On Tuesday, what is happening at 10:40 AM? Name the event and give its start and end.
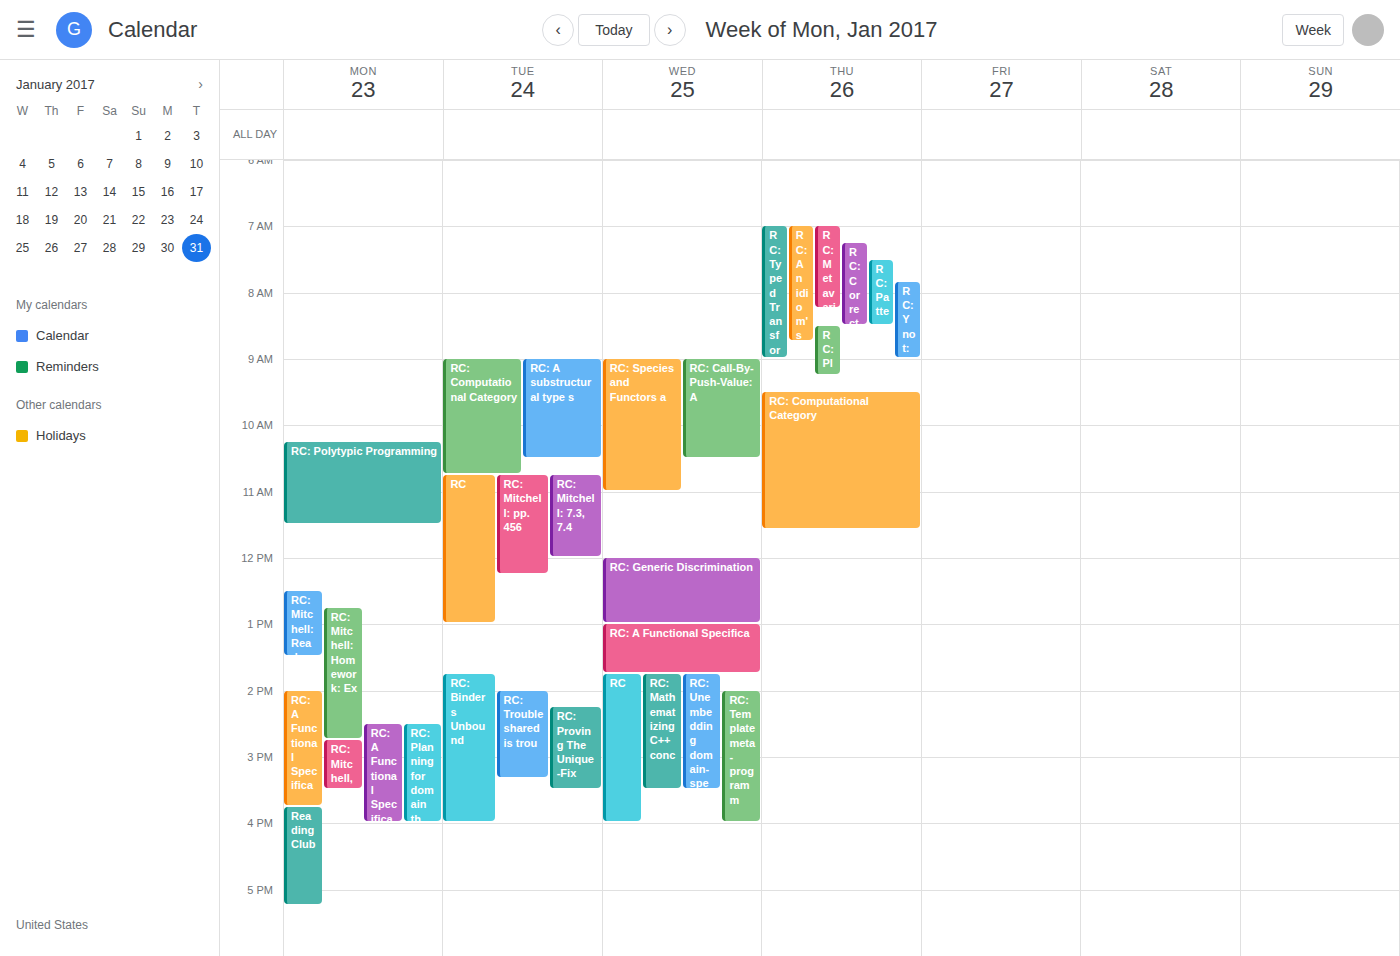
"RC: Computational Category", 9:00 AM to 10:45 AM